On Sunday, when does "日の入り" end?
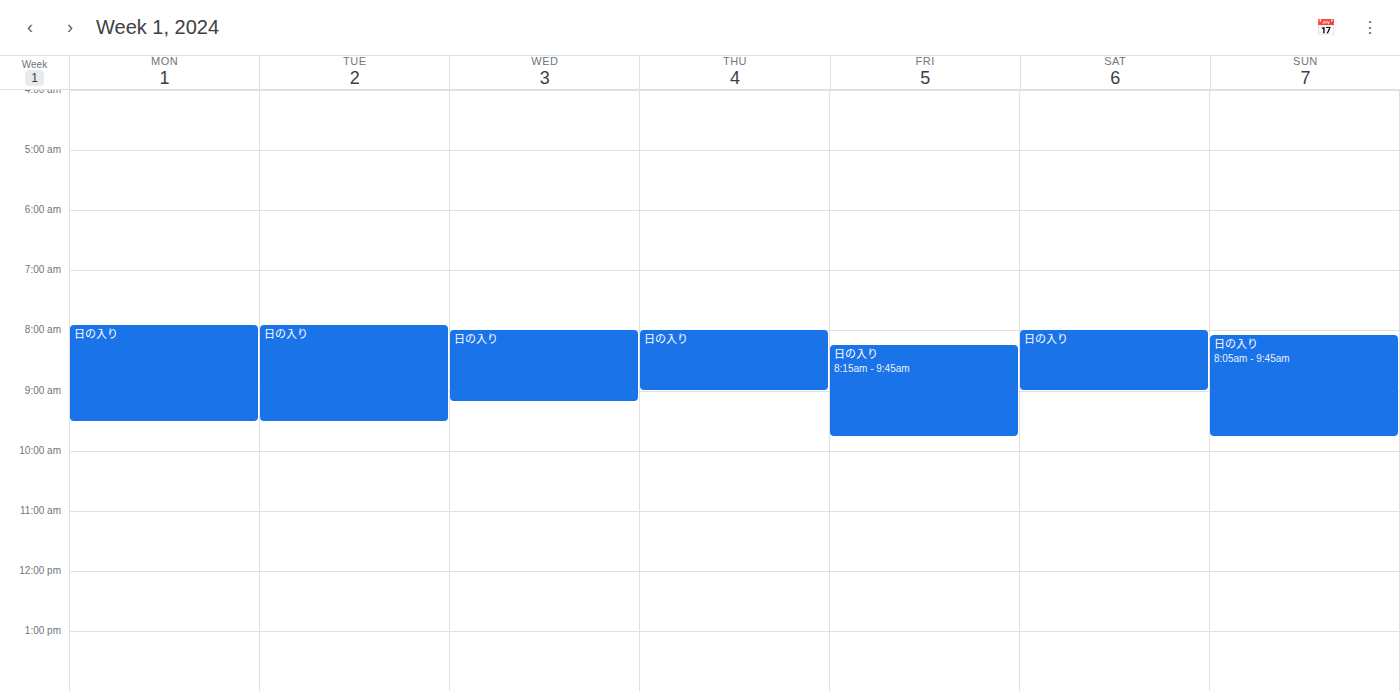
9:45 AM